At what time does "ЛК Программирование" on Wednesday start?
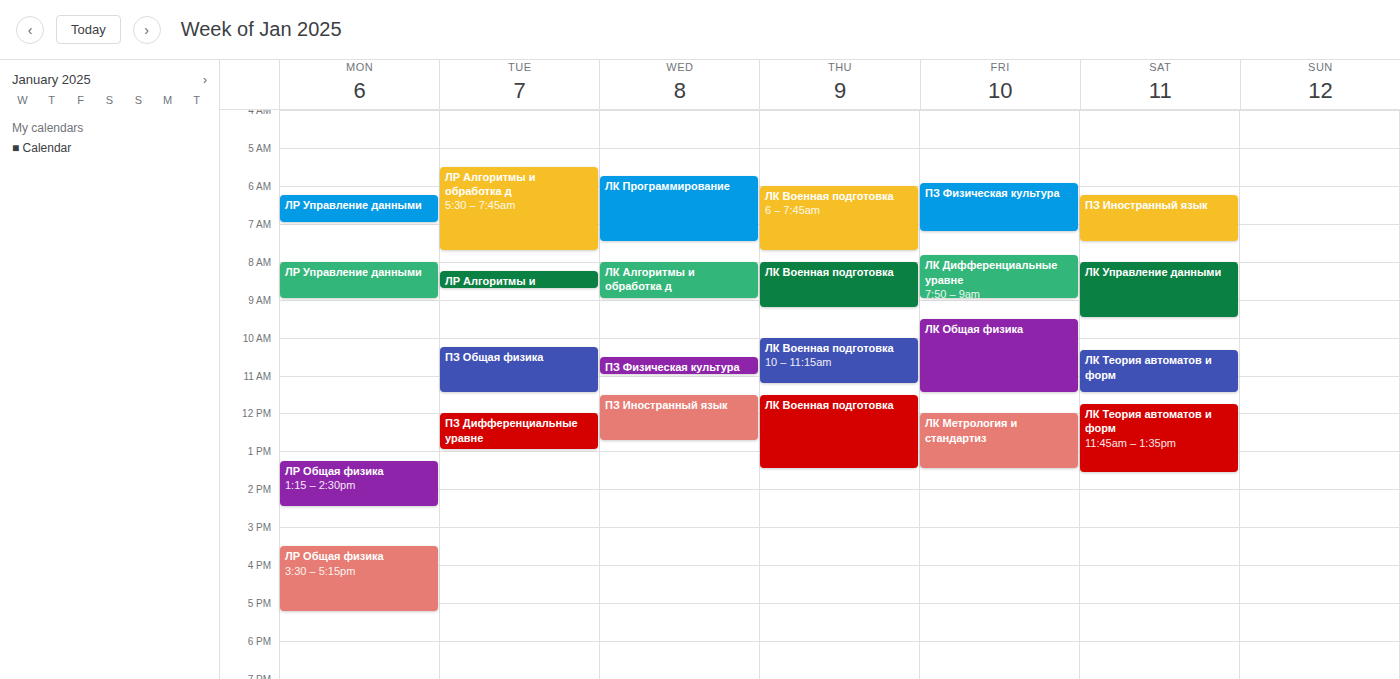
5:45 AM